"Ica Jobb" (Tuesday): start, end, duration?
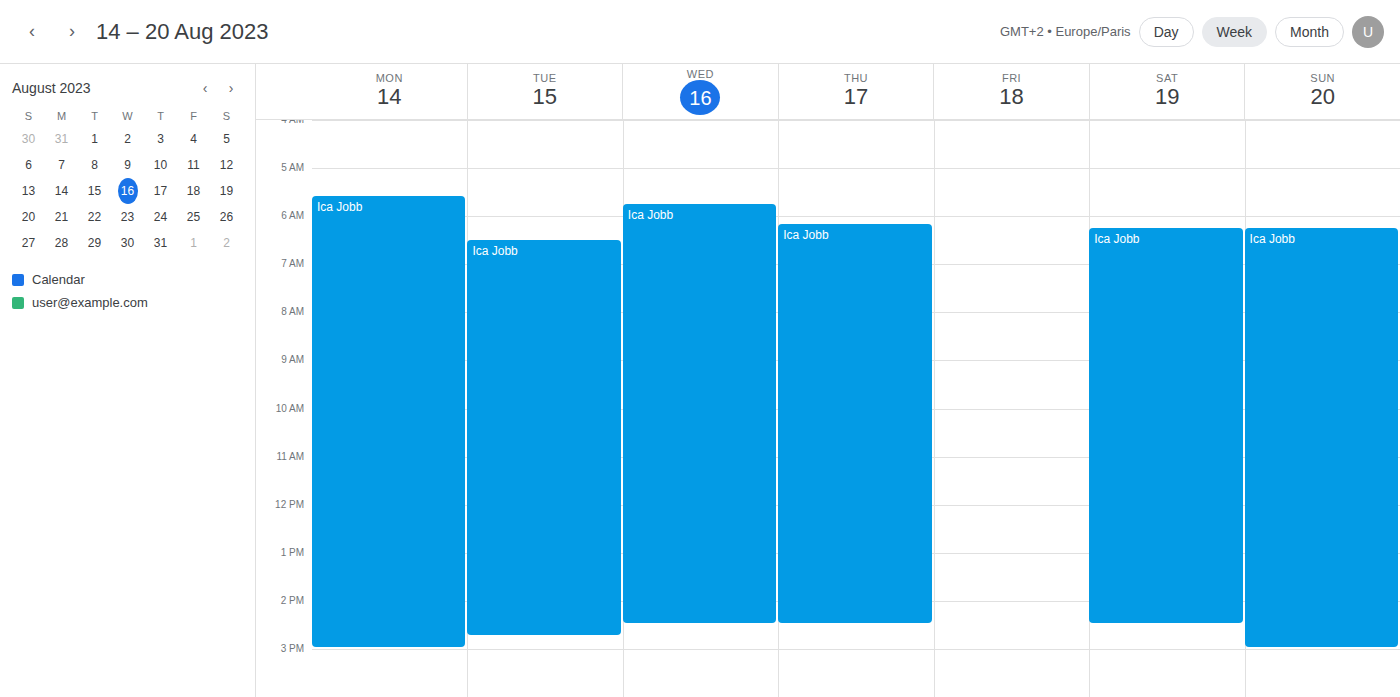
6:30 AM to 2:45 PM, 8 hours 15 minutes